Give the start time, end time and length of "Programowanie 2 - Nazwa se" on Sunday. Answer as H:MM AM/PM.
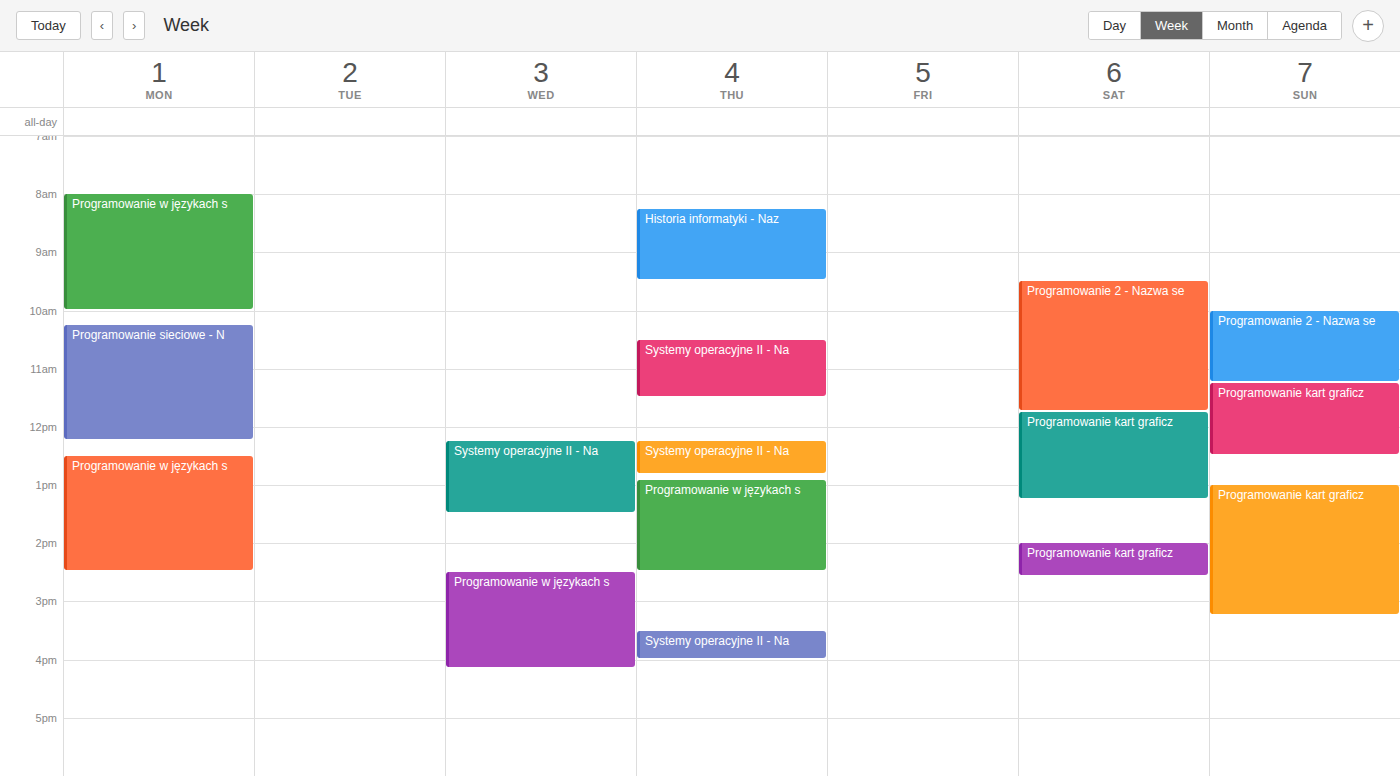
10:00 AM to 11:15 AM, 1 hour 15 minutes